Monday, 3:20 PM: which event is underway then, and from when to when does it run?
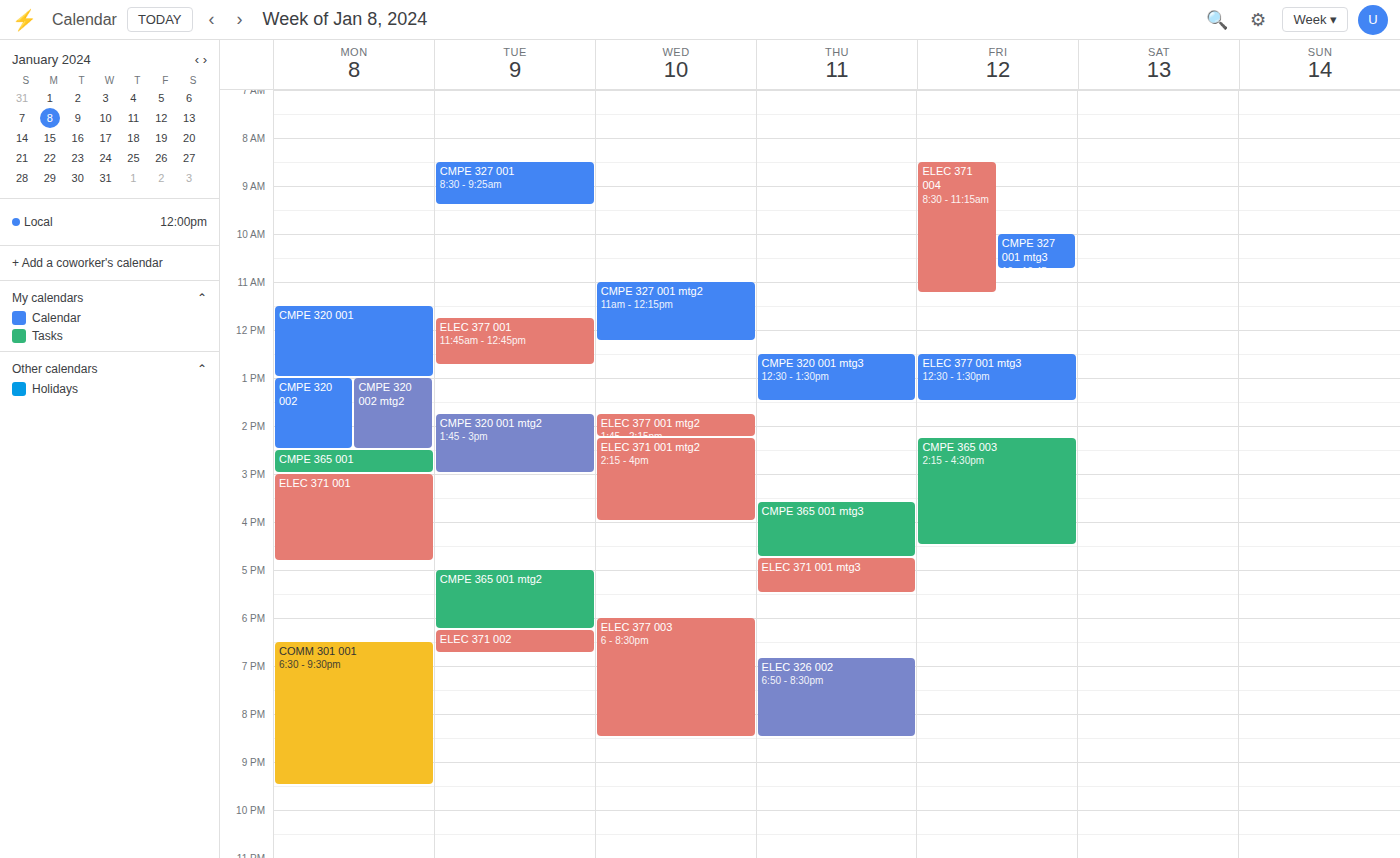
"ELEC 371 001", 3:00 PM to 4:50 PM